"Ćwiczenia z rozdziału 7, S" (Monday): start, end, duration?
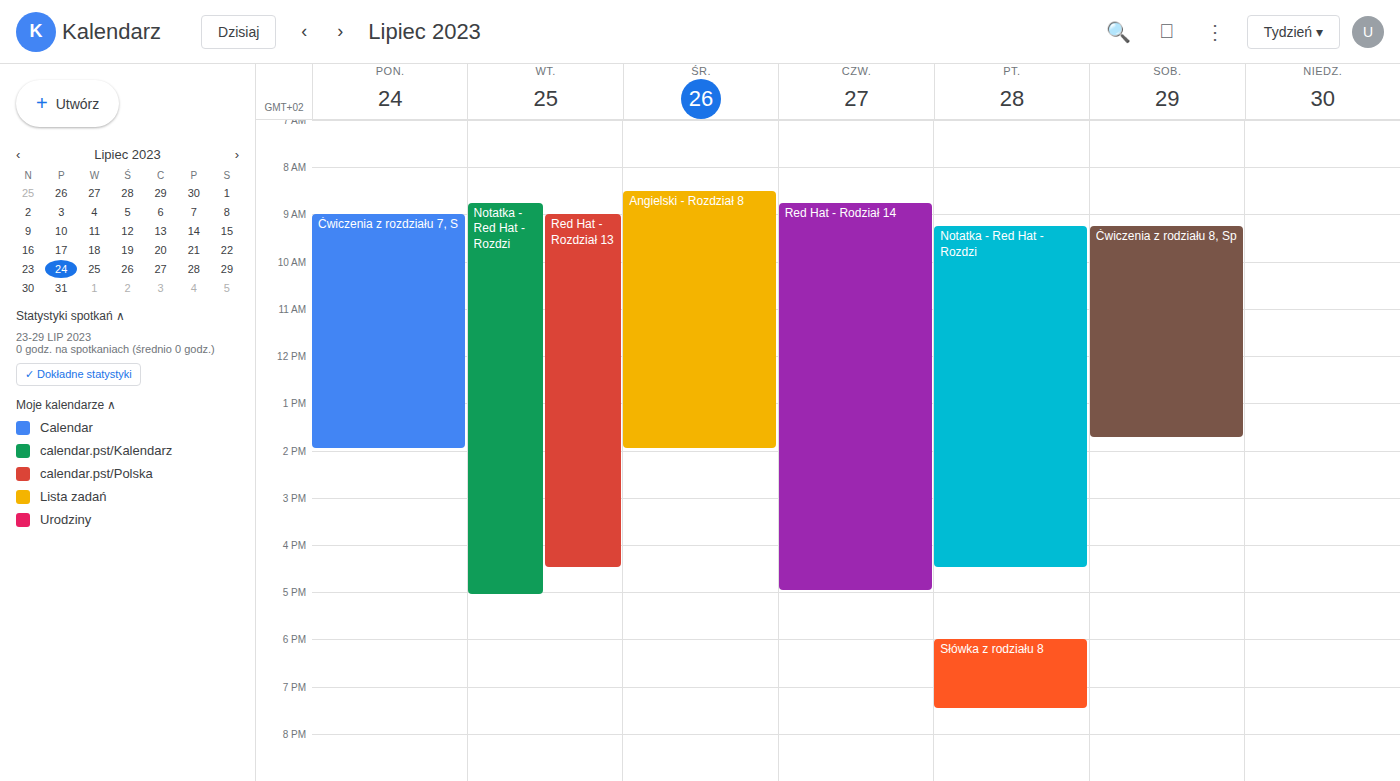
9:00 AM to 2:00 PM, 5 hours